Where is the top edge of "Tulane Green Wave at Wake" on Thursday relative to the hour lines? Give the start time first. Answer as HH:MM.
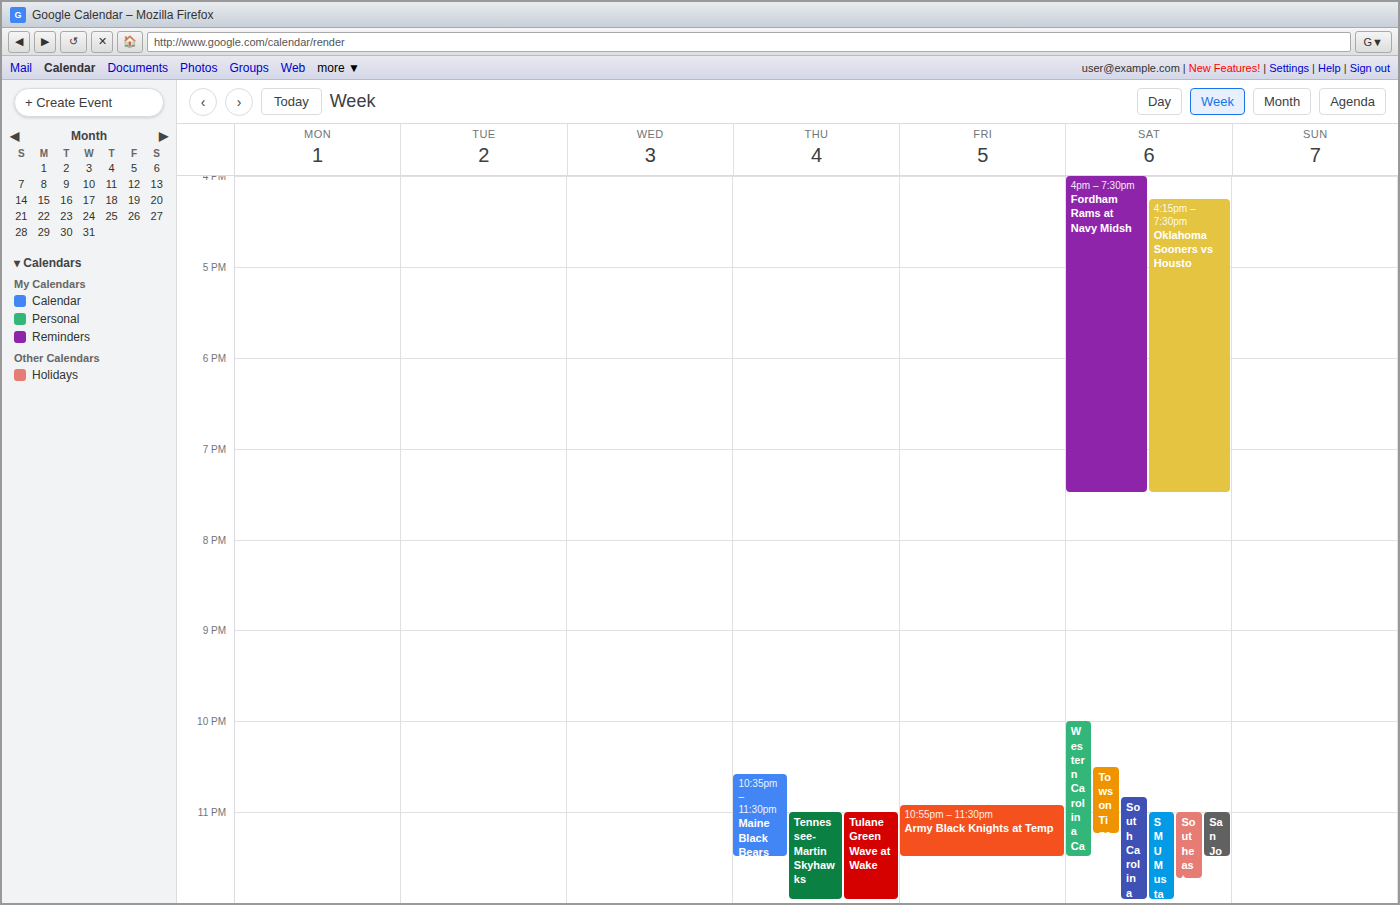
23:00 -- exactly on the 23:00 line.